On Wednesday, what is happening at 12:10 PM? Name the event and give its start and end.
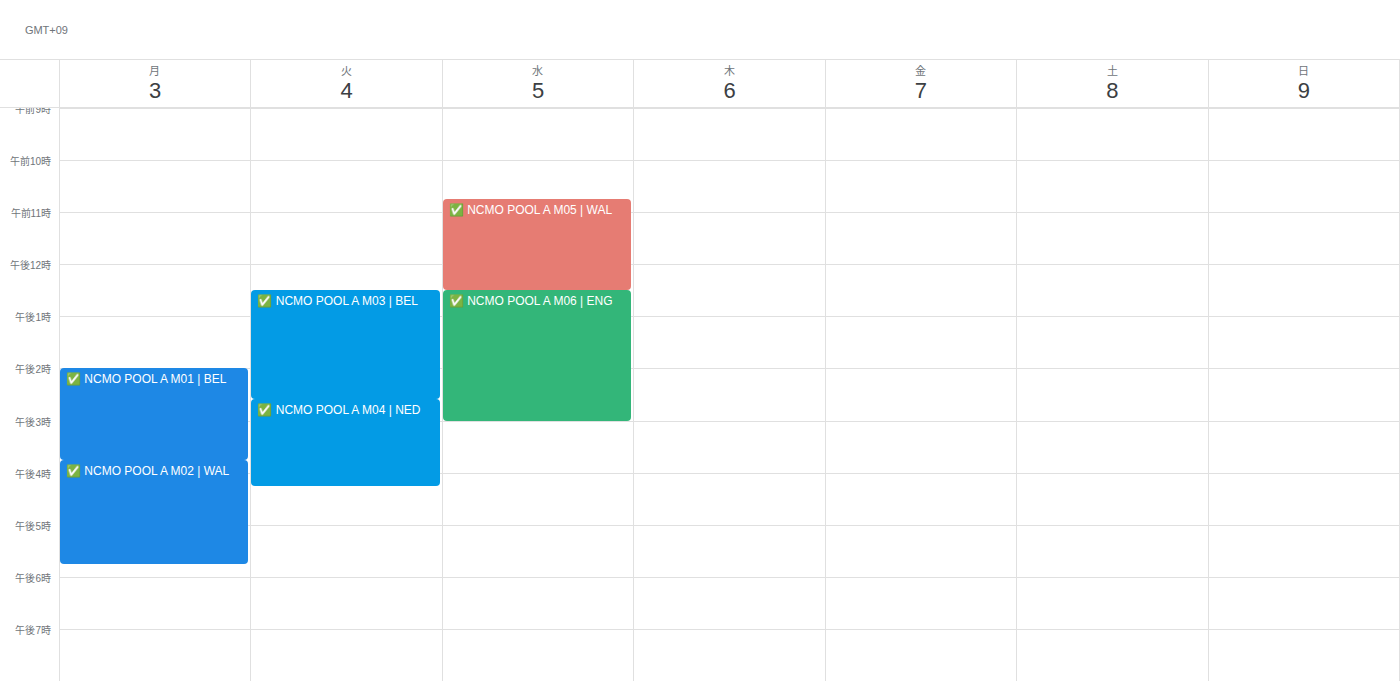
"✅ NCMO POOL A M05 | WAL", 10:45 AM to 12:30 PM